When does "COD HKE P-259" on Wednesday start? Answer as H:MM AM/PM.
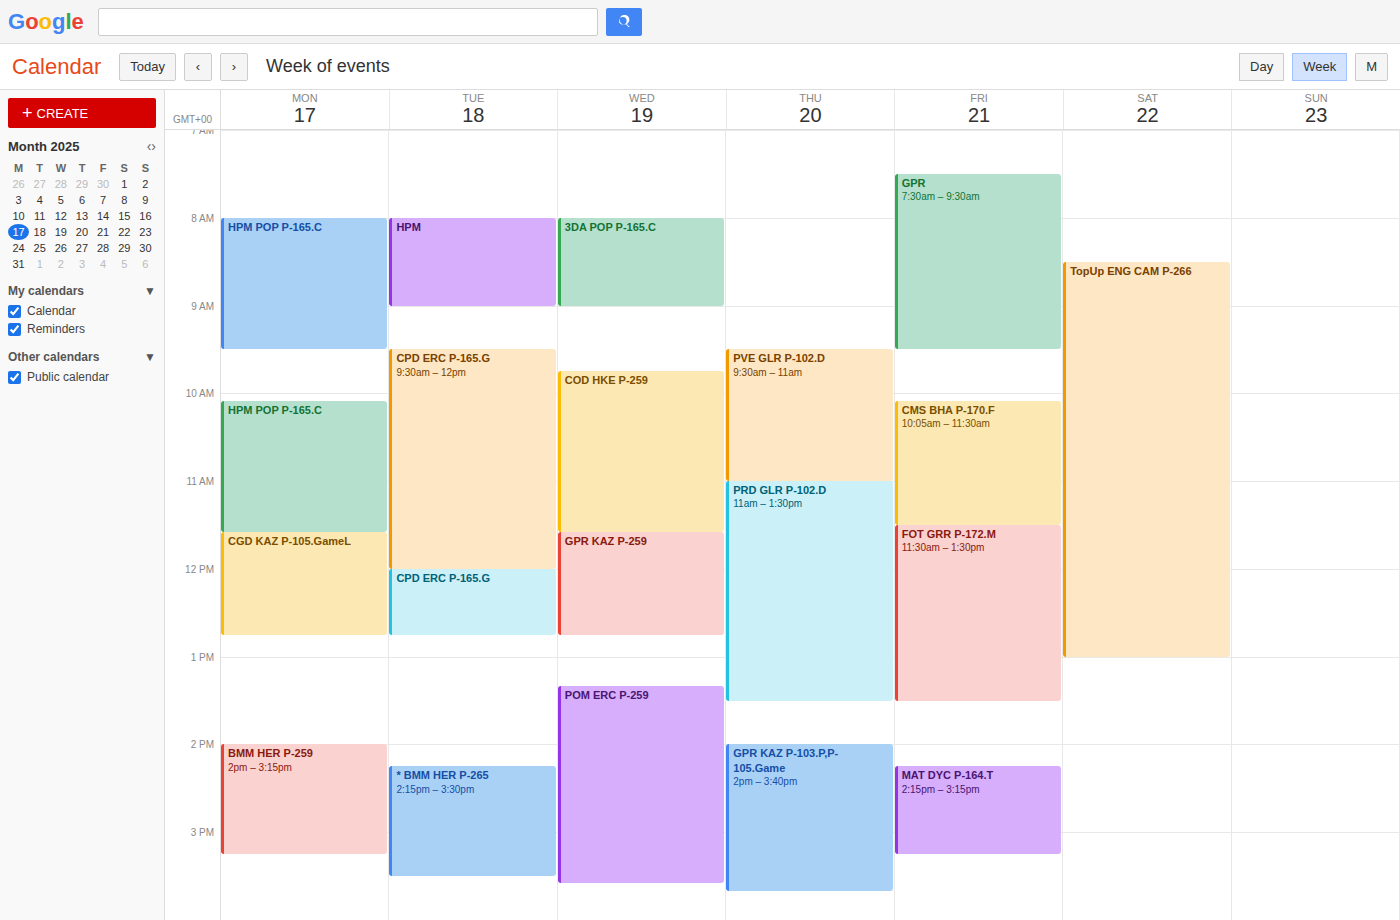
9:45 AM